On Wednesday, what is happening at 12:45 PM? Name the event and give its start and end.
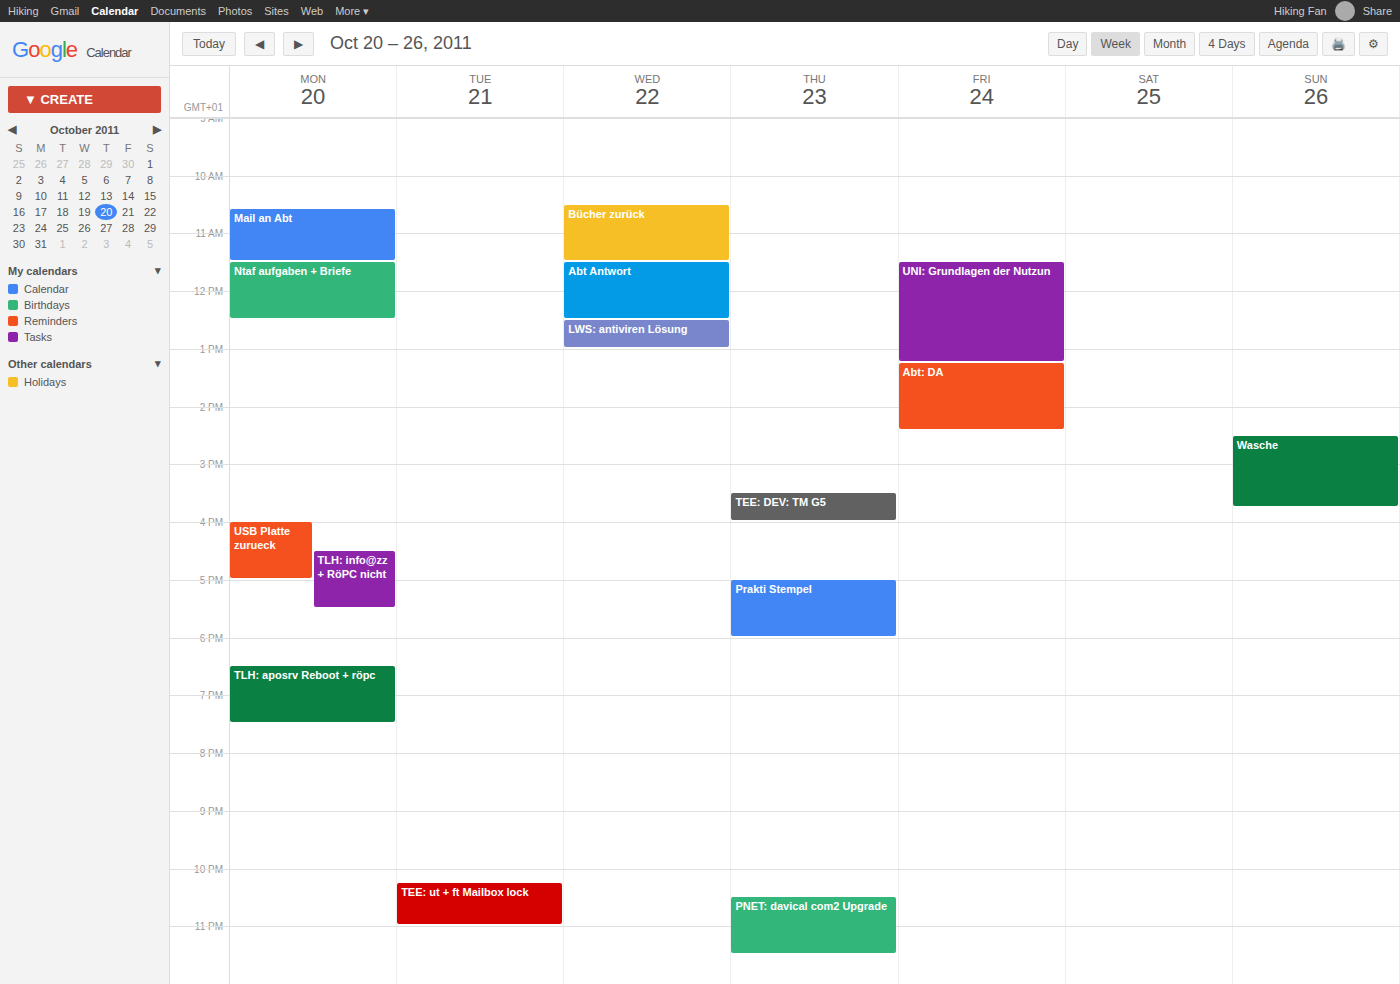
"LWS: antiviren Lösung", 12:30 PM to 1:00 PM